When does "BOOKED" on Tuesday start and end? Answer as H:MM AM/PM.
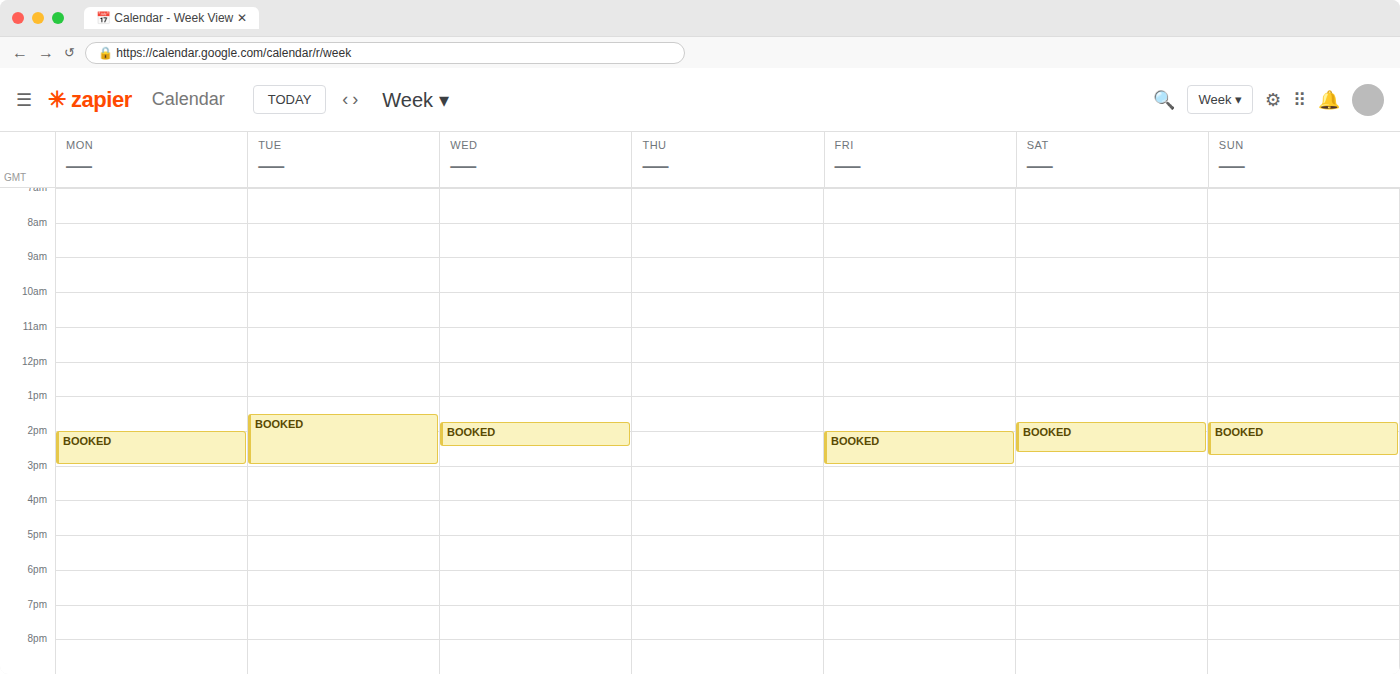
1:30 PM to 3:00 PM